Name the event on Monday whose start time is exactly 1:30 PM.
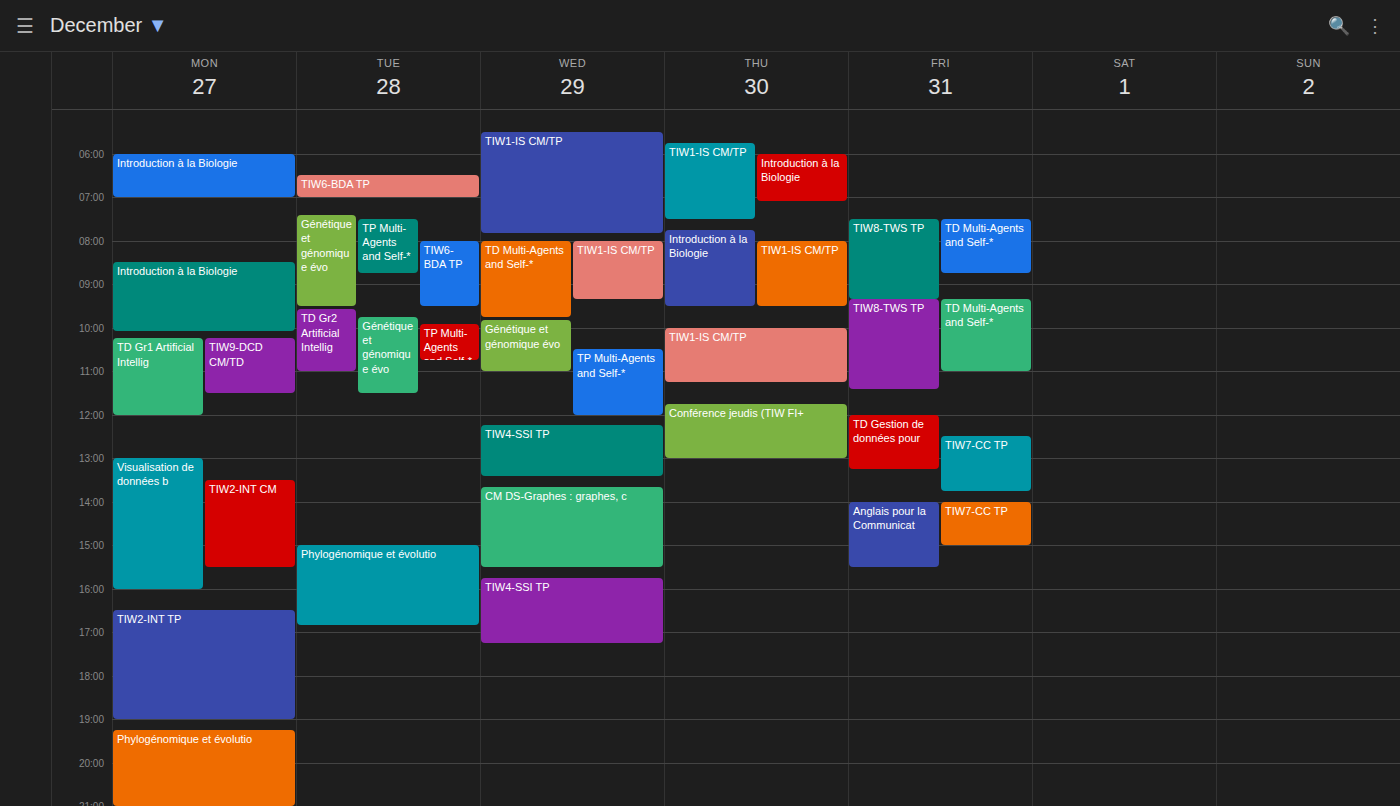
"TIW2-INT CM"